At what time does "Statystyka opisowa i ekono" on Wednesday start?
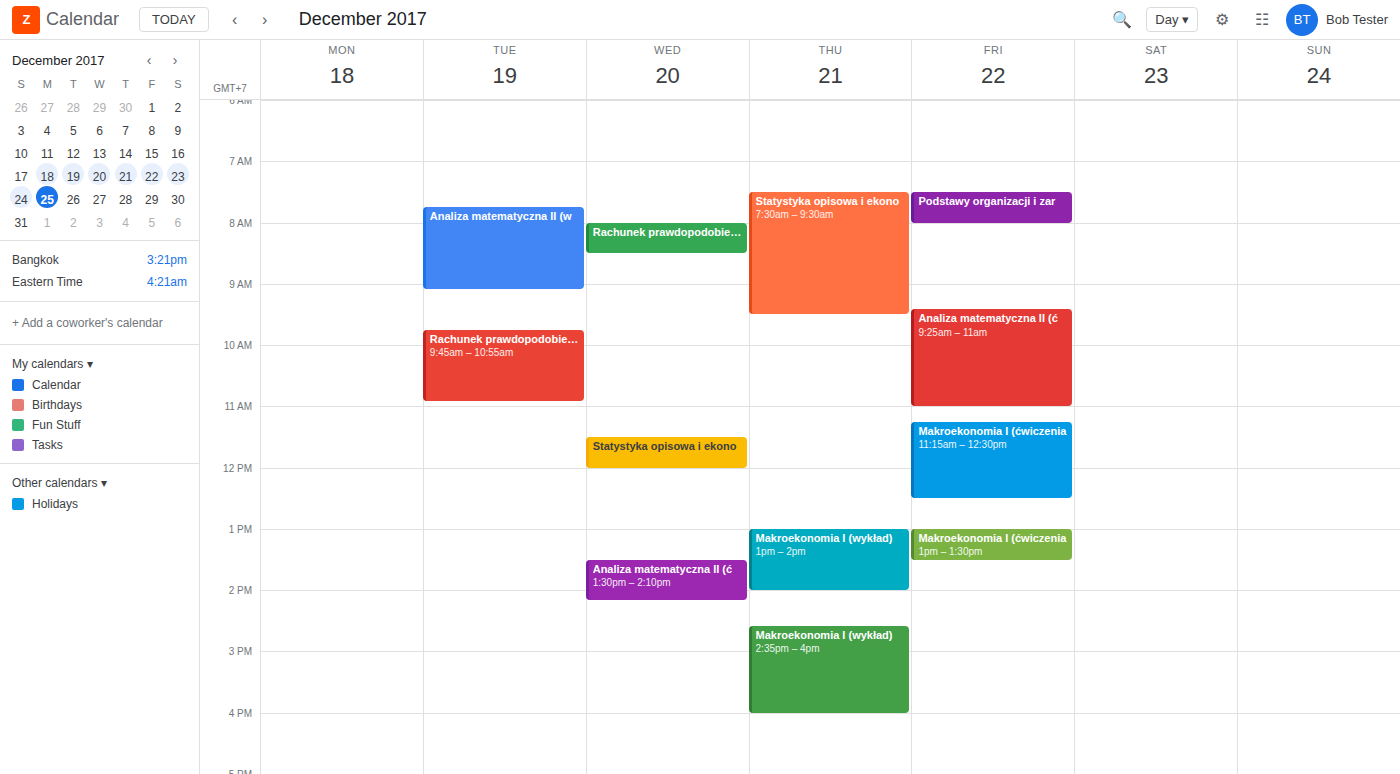
11:30 AM